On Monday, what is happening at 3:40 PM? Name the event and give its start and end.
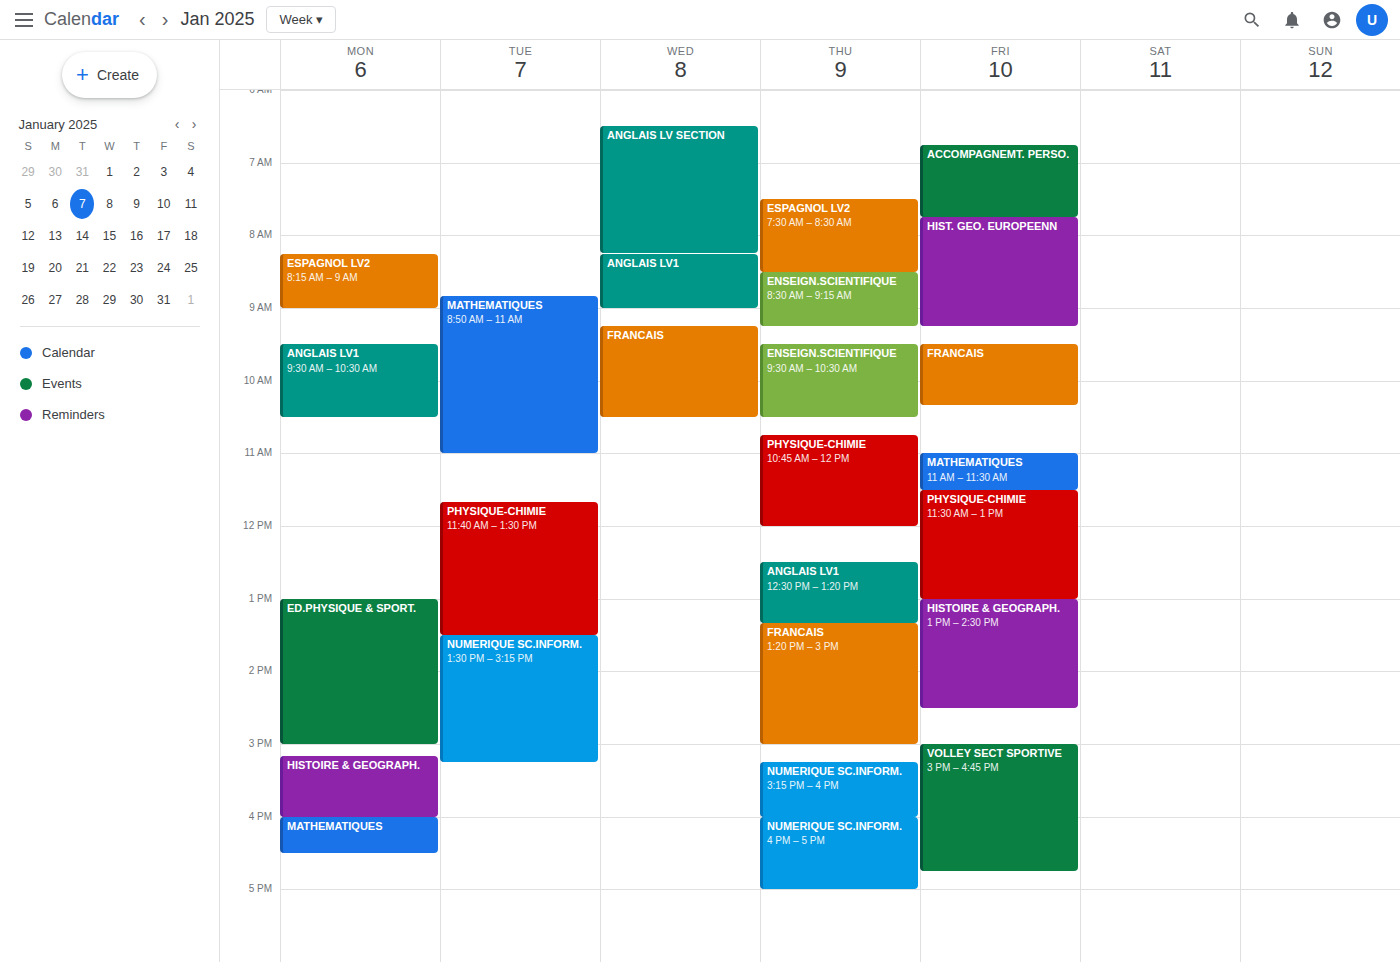
"HISTOIRE & GEOGRAPH.", 3:10 PM to 4:00 PM